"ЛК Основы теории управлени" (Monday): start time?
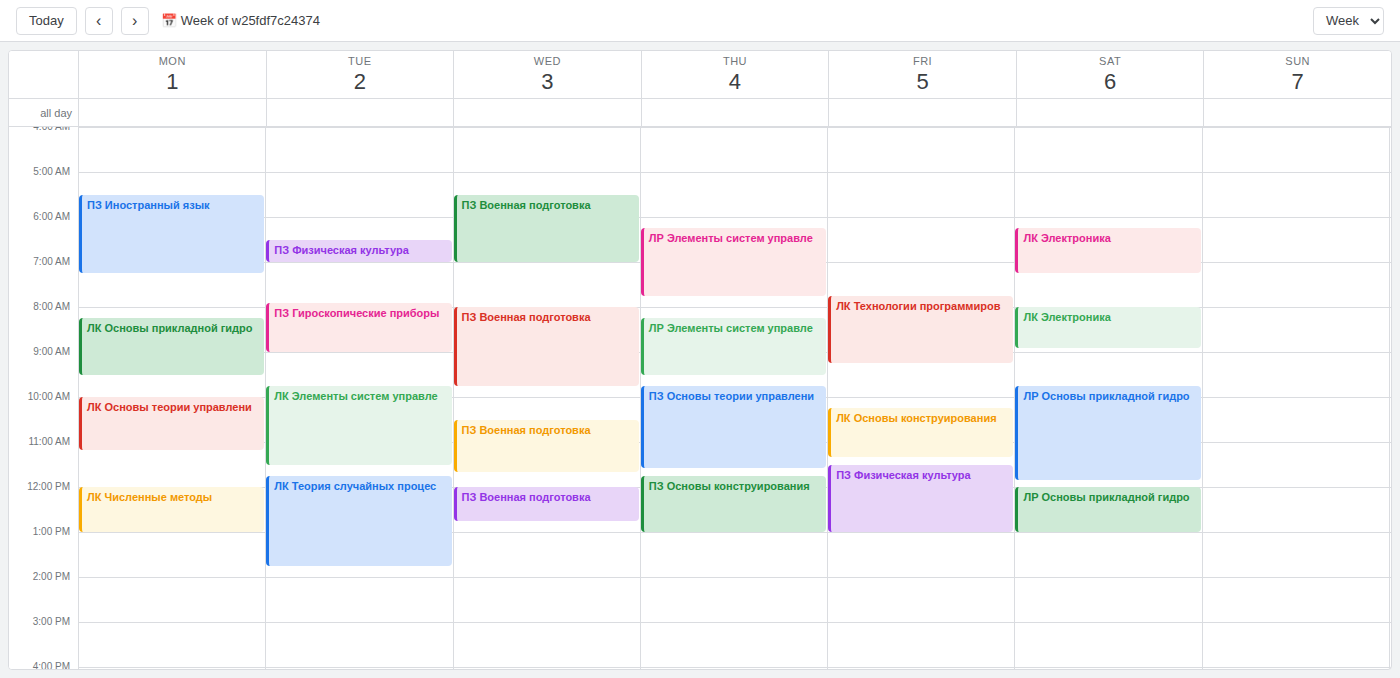
10:00 AM